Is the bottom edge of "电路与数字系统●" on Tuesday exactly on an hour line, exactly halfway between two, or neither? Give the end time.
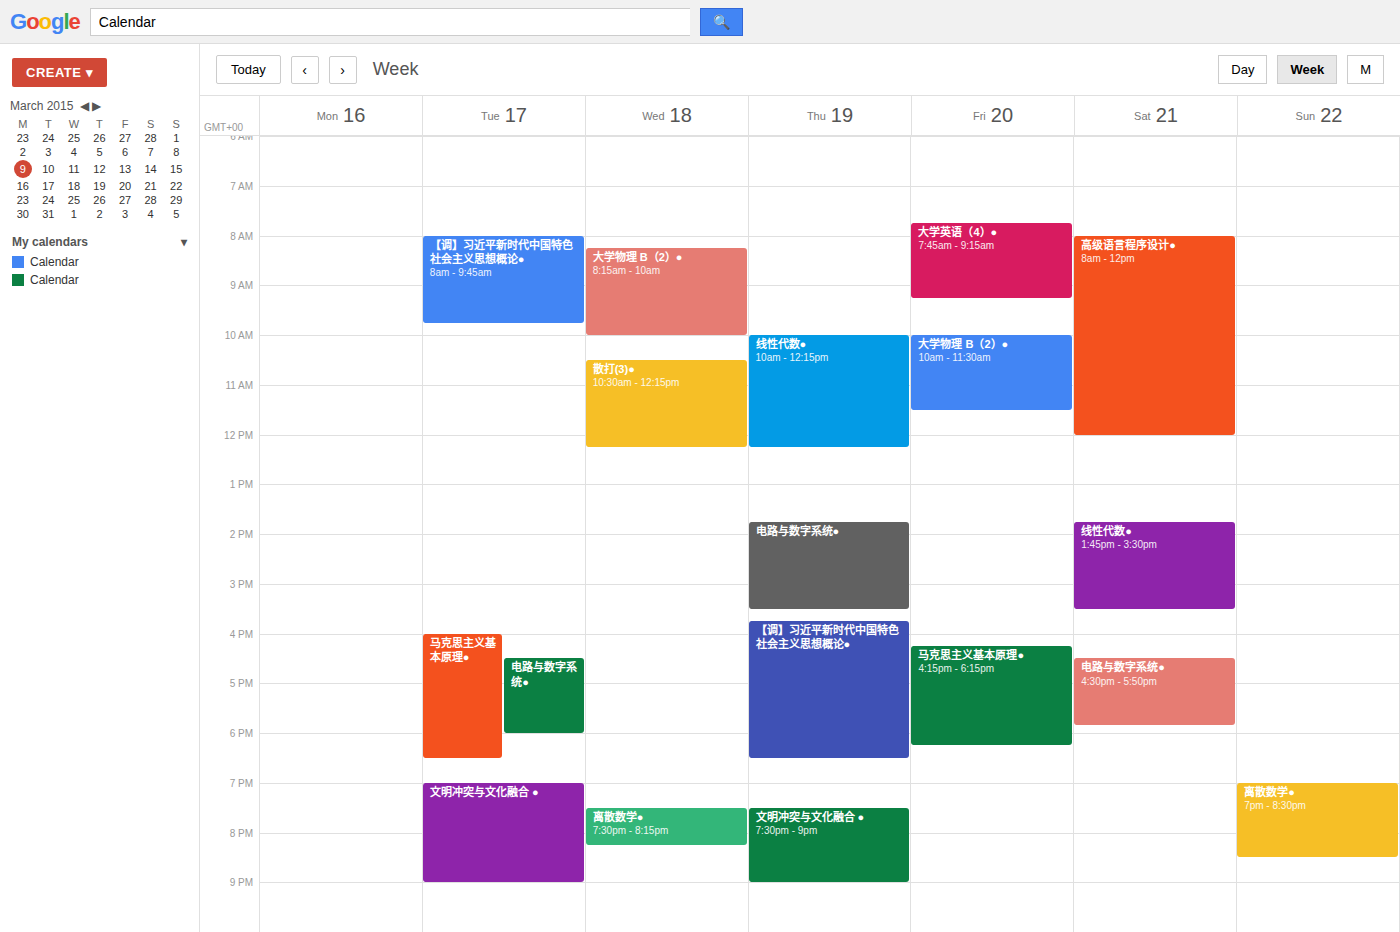
18:00 -- exactly on the 18:00 line.